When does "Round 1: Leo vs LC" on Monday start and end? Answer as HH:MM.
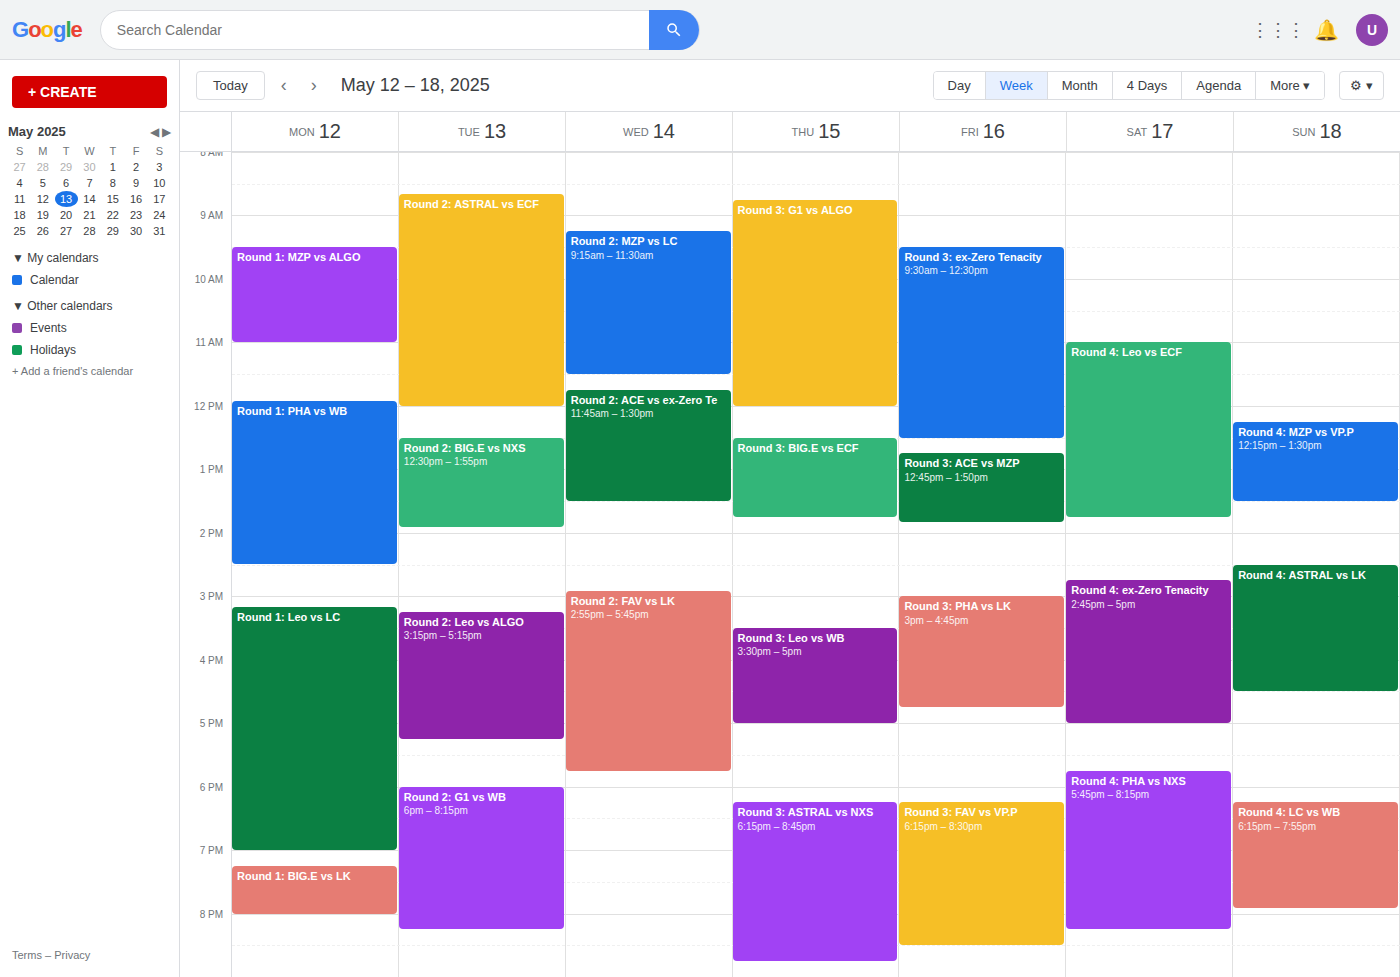
15:10 to 19:00